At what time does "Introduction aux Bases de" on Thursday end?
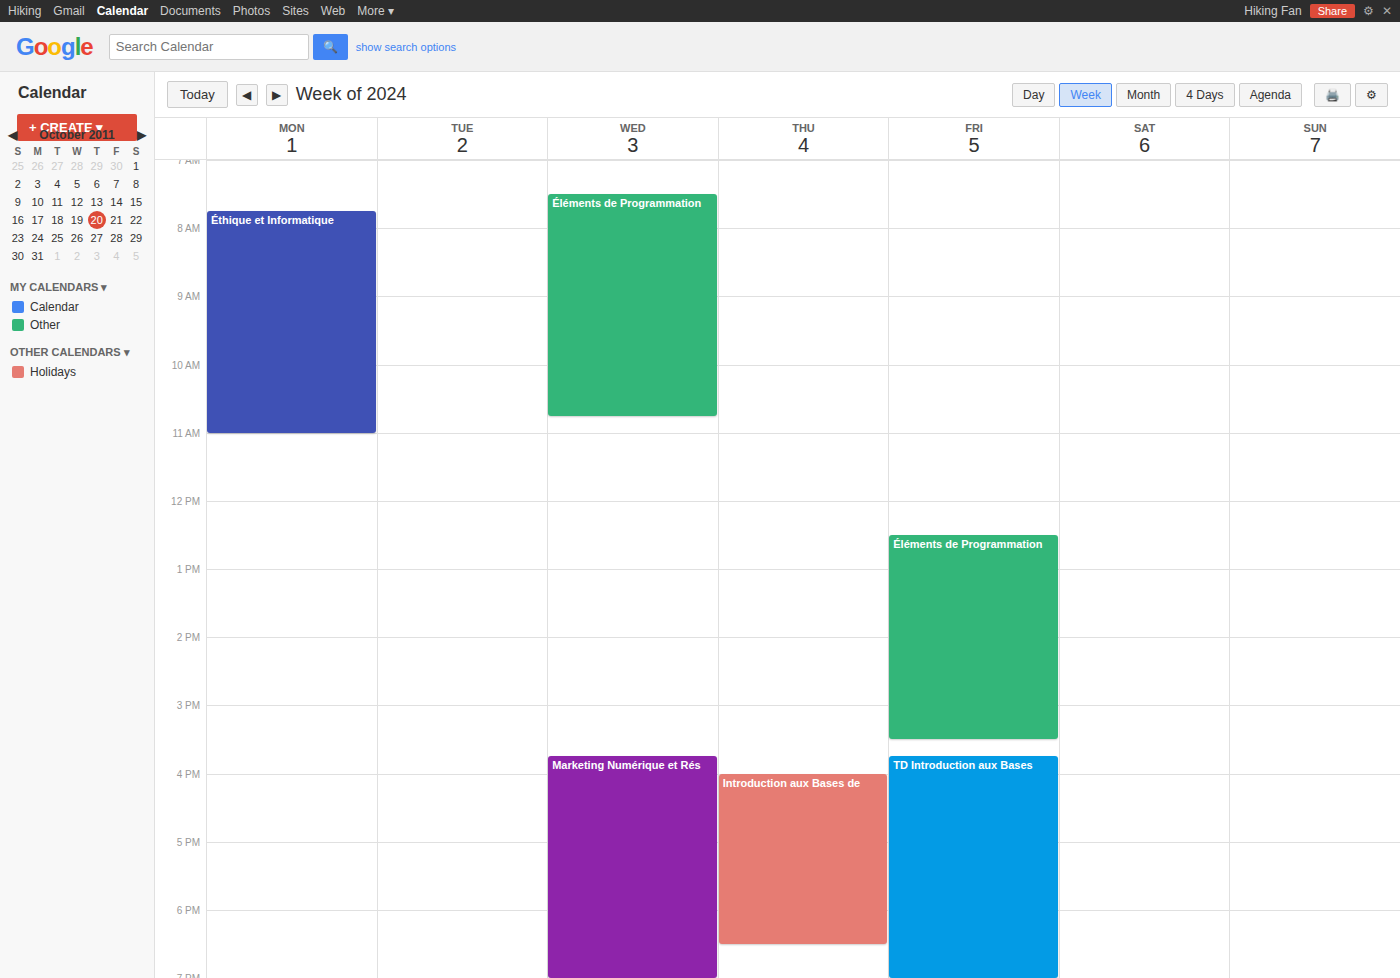
6:30 PM